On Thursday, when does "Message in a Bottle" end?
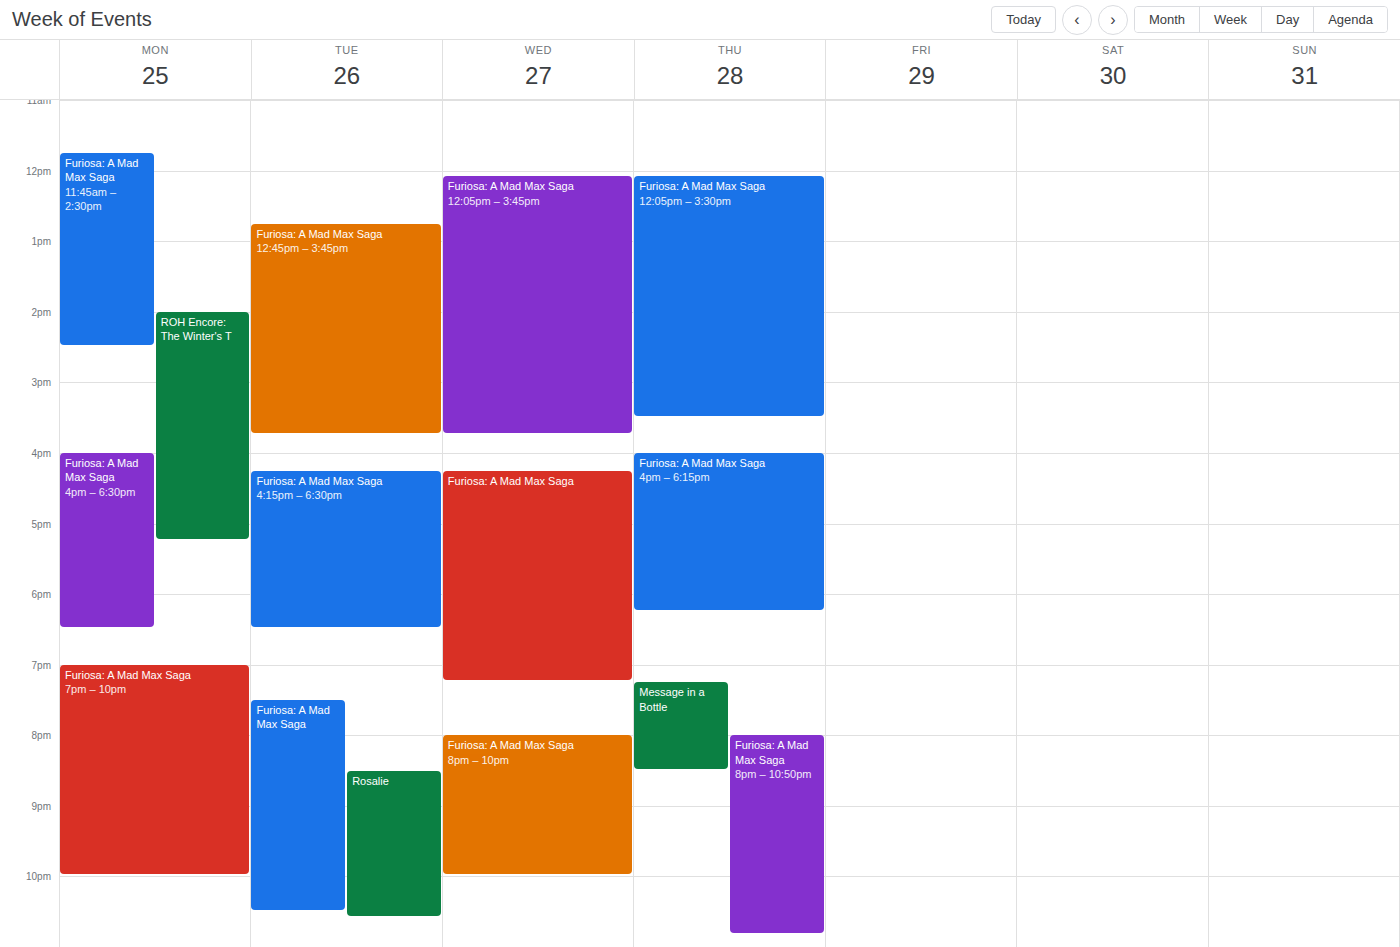
8:30 PM